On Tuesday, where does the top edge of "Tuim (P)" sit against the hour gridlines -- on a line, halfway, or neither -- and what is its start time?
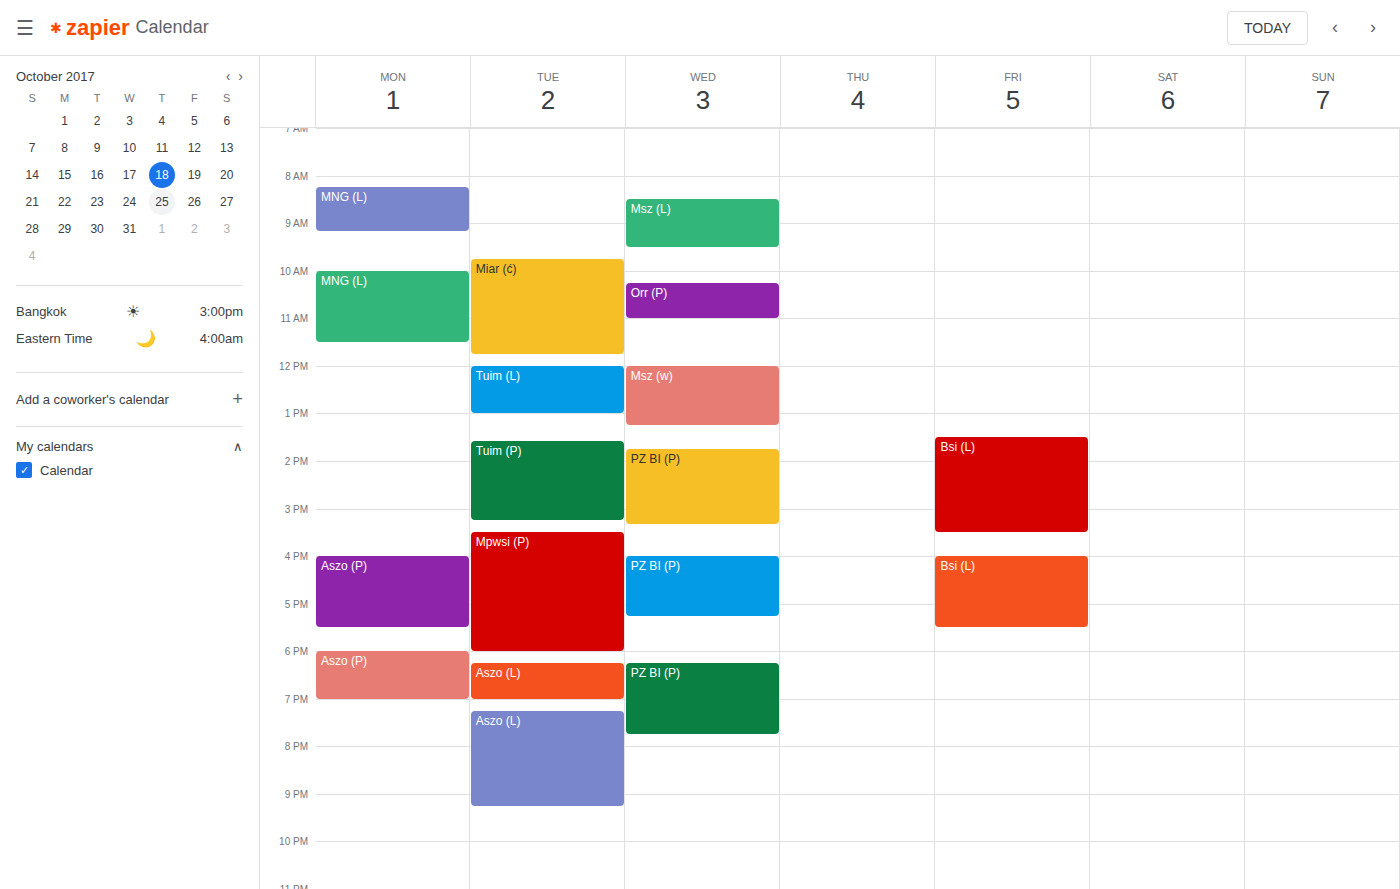
1:35 PM -- neither: 35 minutes below the 1 PM line and 25 minutes above the 2 PM line.